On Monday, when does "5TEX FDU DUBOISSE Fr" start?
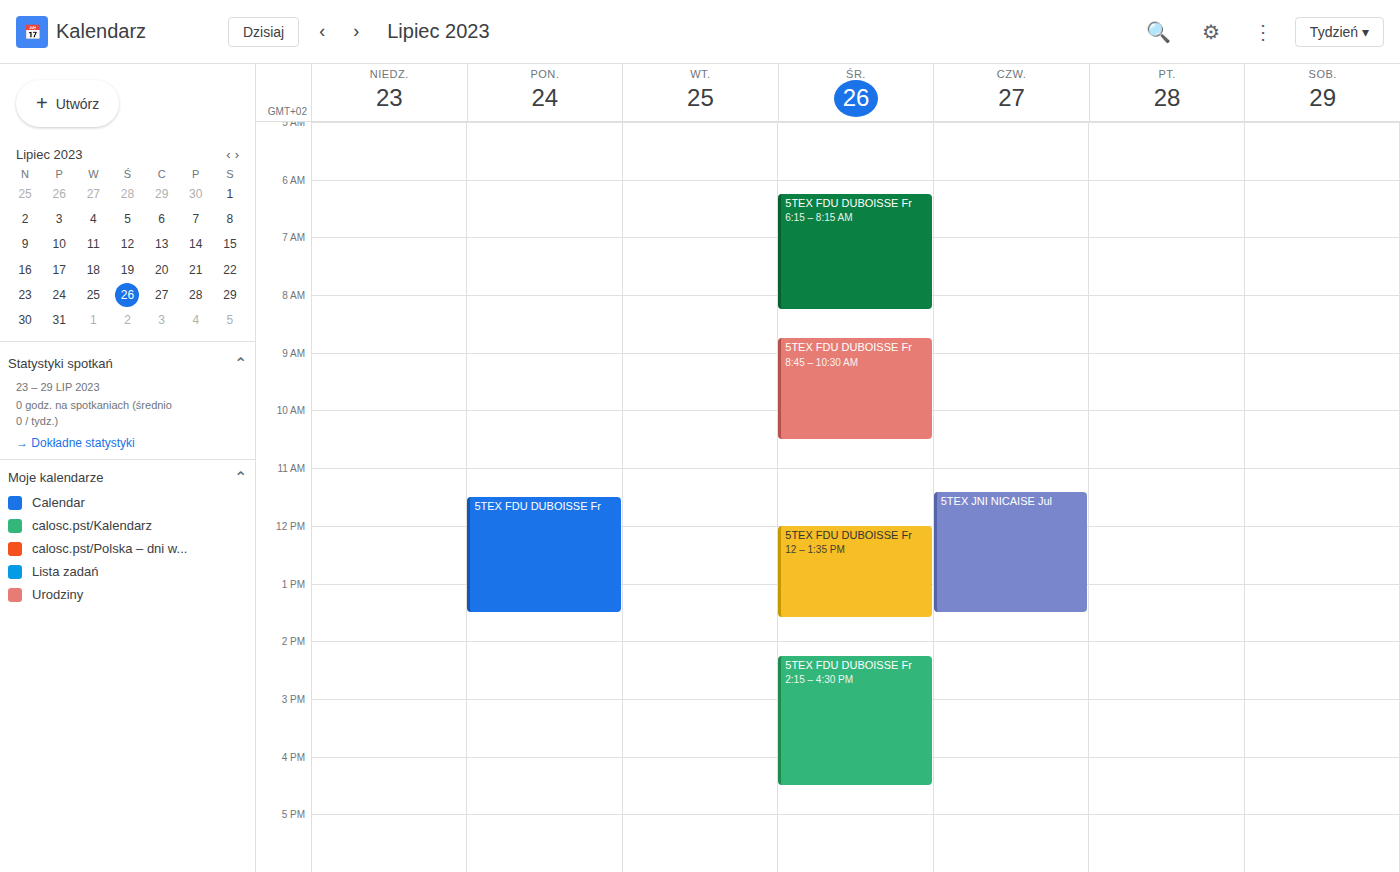
11:30 AM